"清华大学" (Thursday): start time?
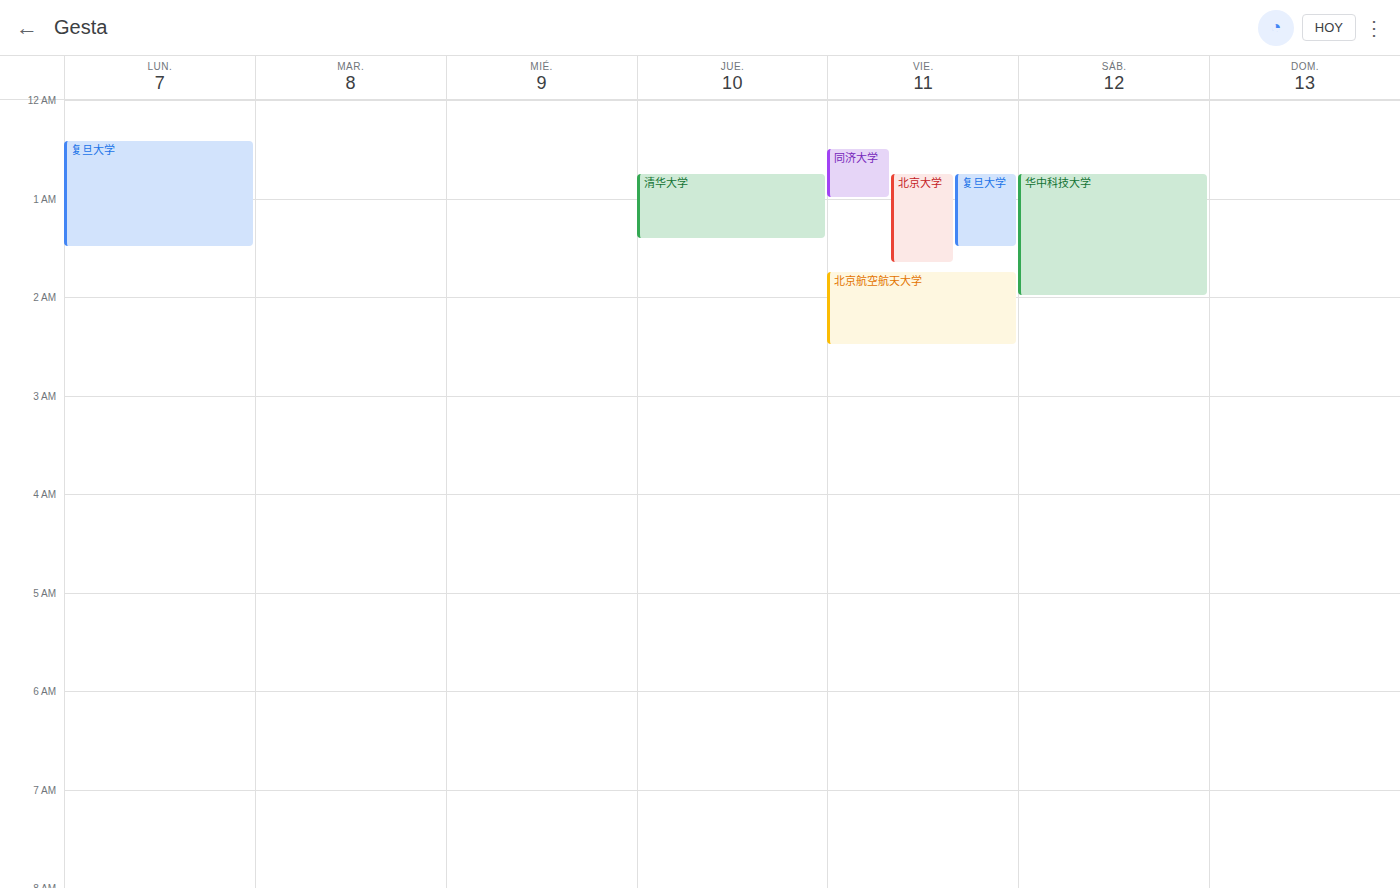
12:45 AM